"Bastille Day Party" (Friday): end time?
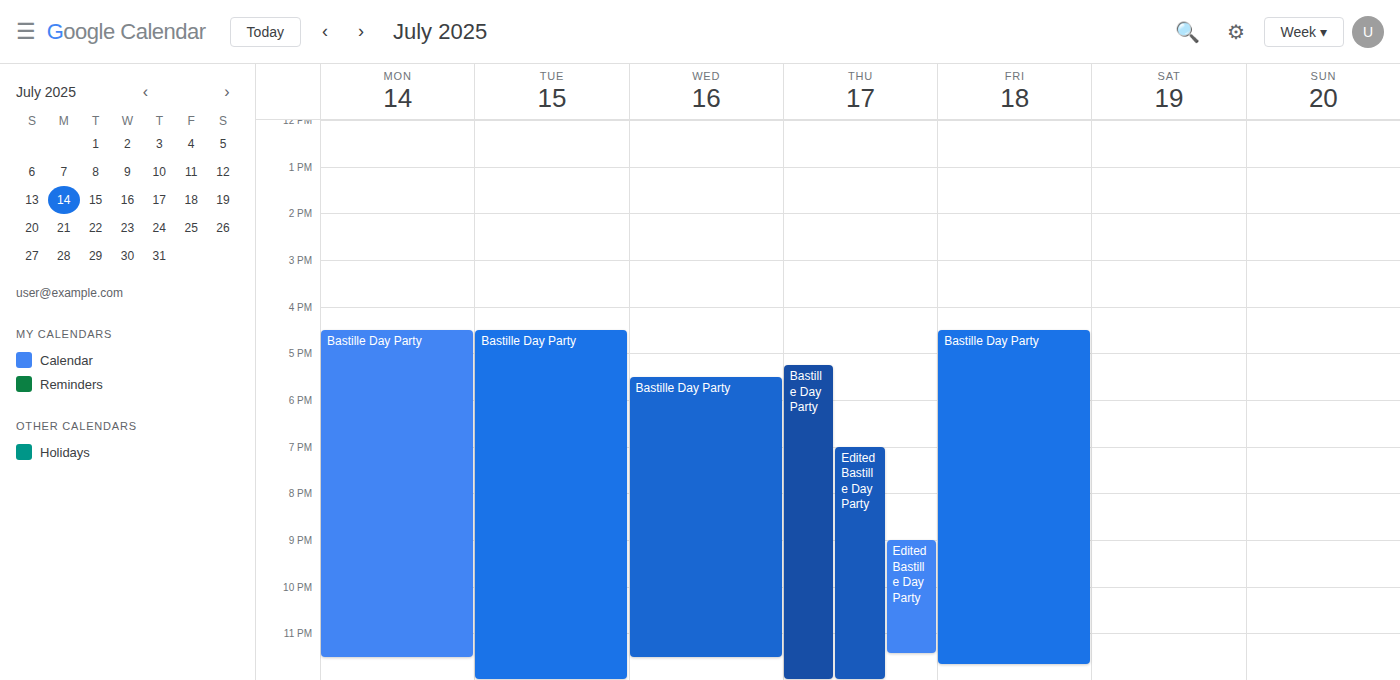
23:40